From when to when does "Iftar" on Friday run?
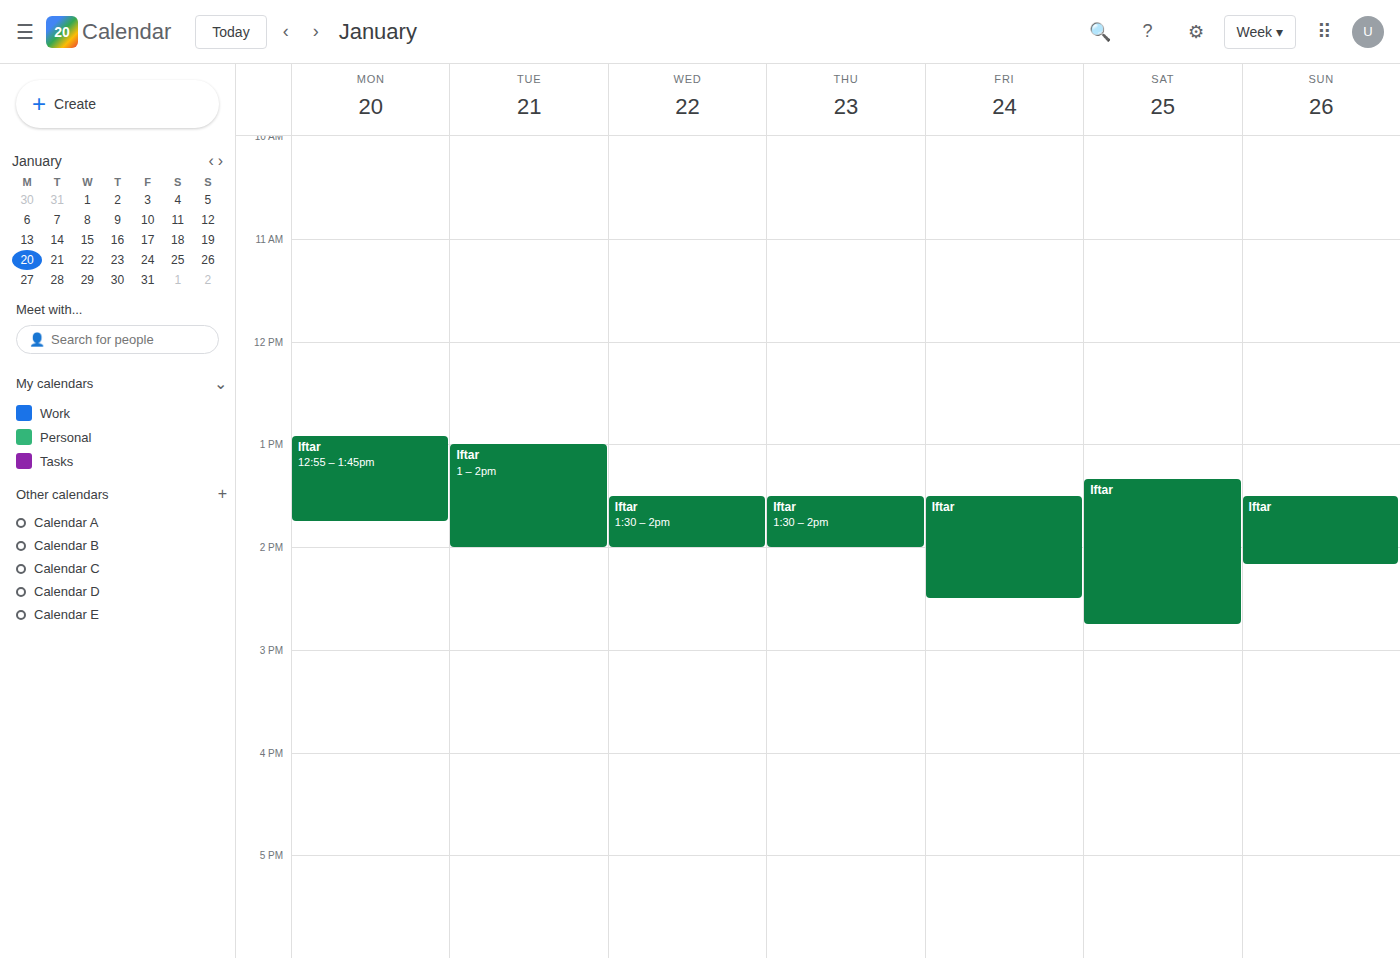
13:30 to 14:30